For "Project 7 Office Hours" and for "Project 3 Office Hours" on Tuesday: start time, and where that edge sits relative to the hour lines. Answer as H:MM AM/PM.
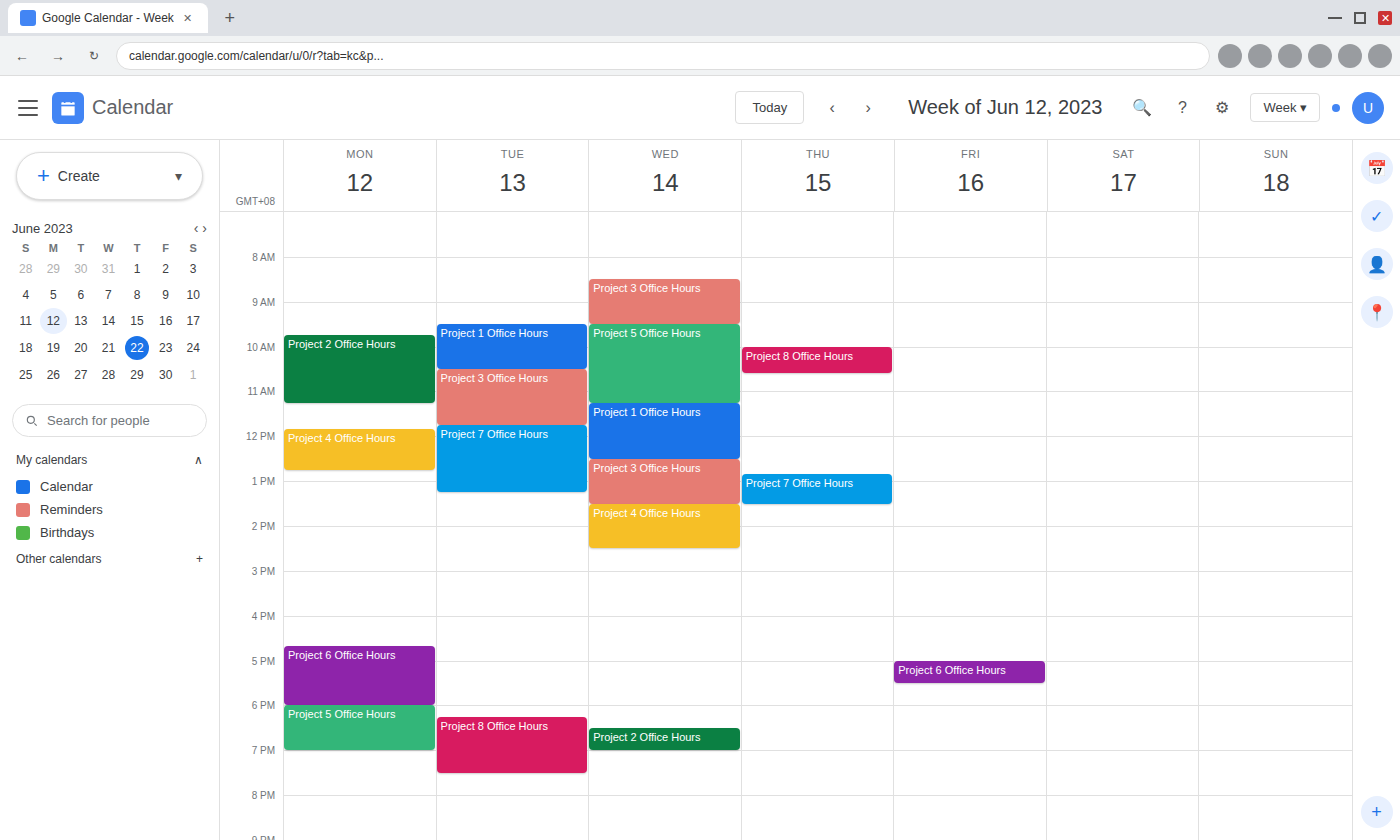
"Project 7 Office Hours": 11:45 AM, neither: three quarters of the way from the 11 AM line to the 12 PM line. "Project 3 Office Hours": 10:30 AM, halfway between the 10 AM and 11 AM lines.